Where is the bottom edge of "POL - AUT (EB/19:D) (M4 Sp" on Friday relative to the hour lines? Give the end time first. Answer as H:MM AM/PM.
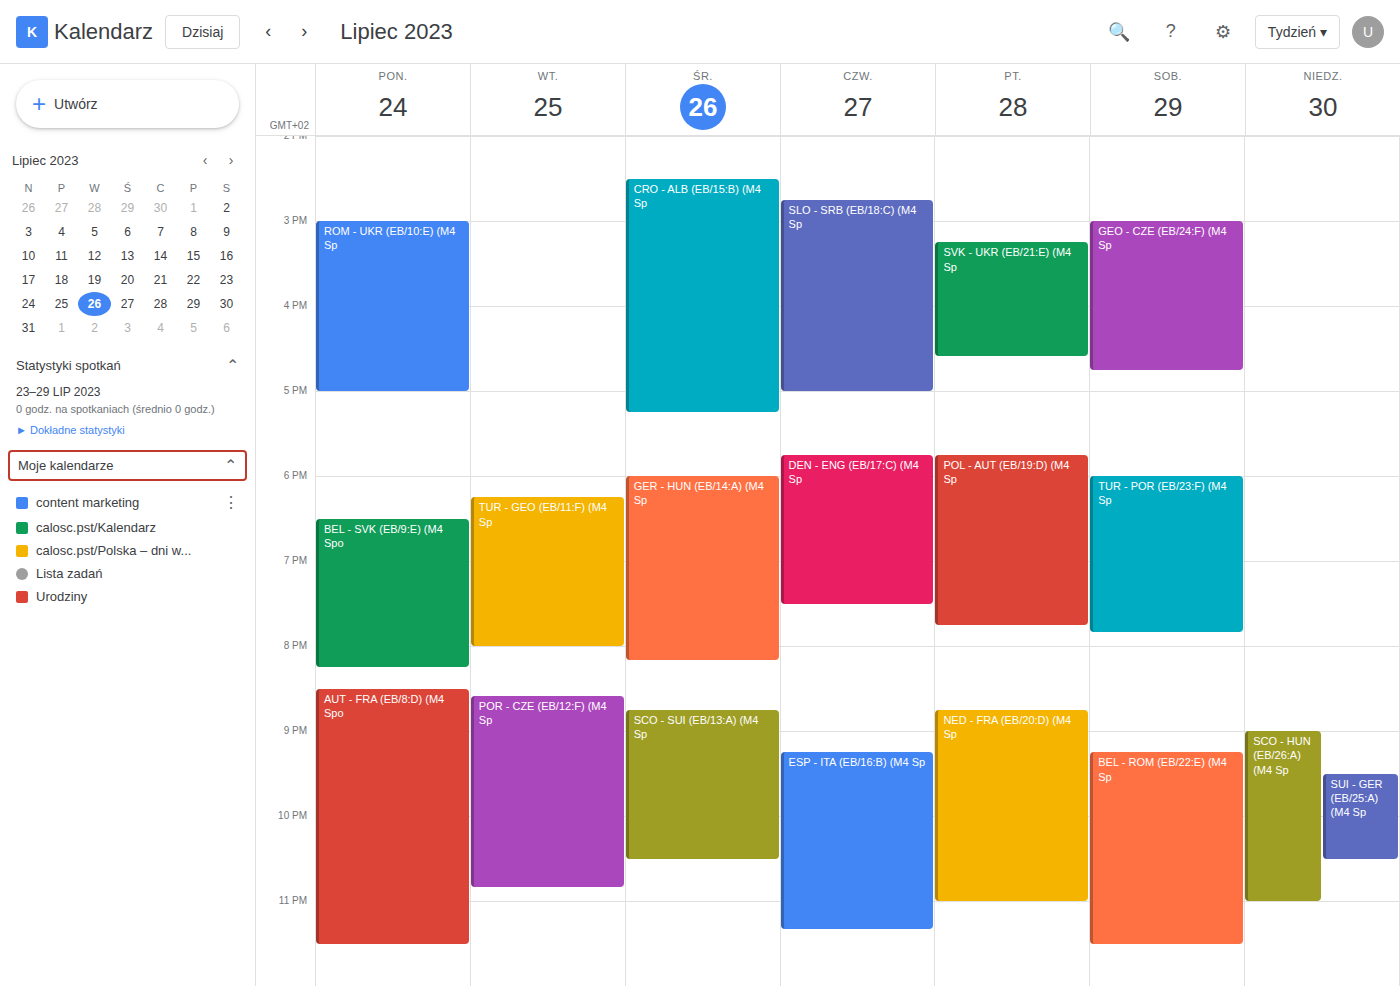
7:45 PM -- neither: three quarters of the way from the 7 PM line to the 8 PM line.